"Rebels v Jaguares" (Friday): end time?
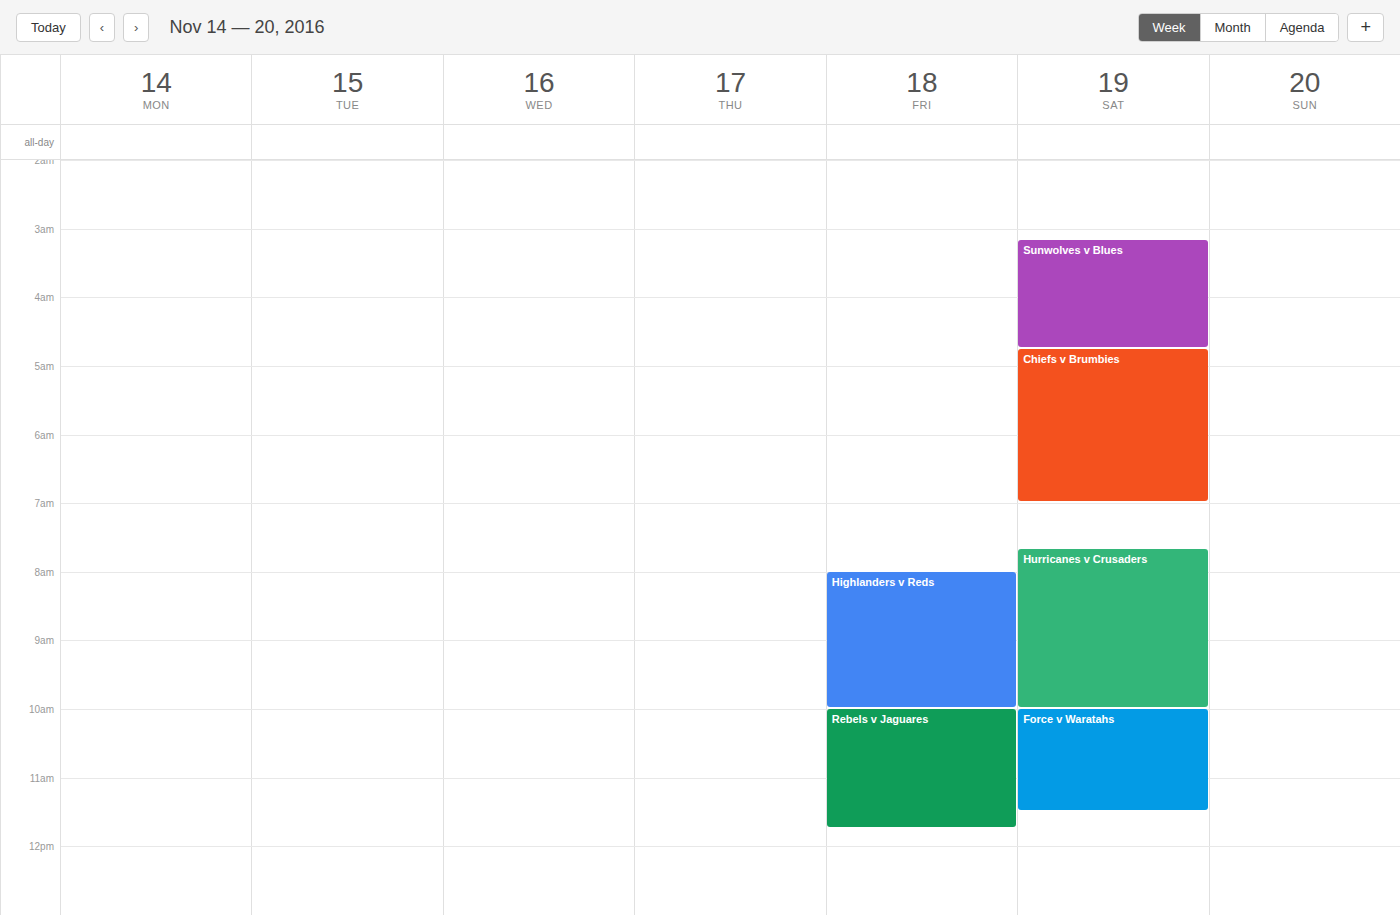
11:45 AM